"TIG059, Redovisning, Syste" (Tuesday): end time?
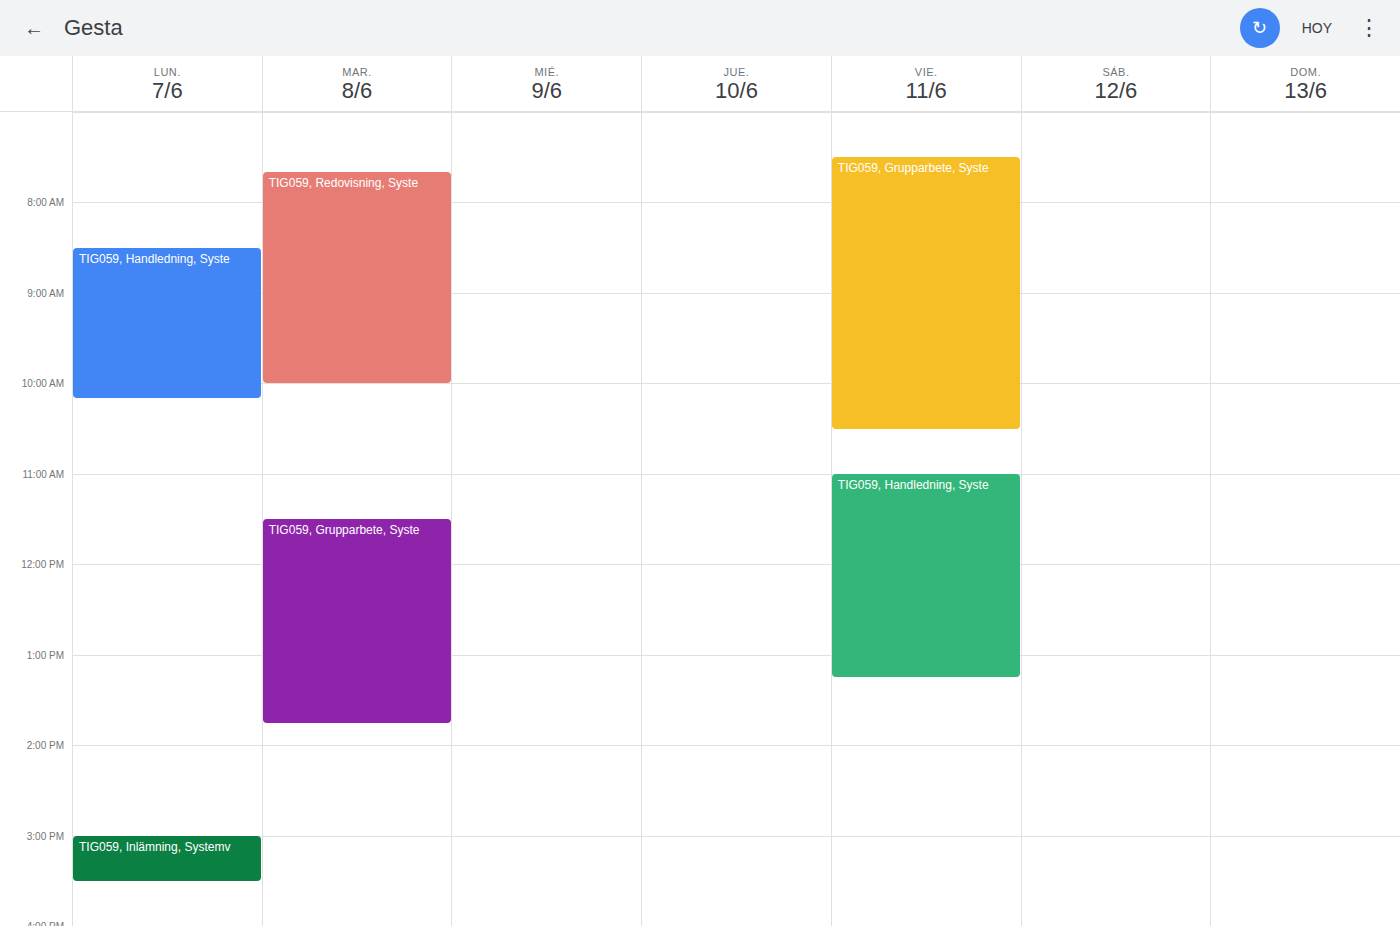
10:00 AM